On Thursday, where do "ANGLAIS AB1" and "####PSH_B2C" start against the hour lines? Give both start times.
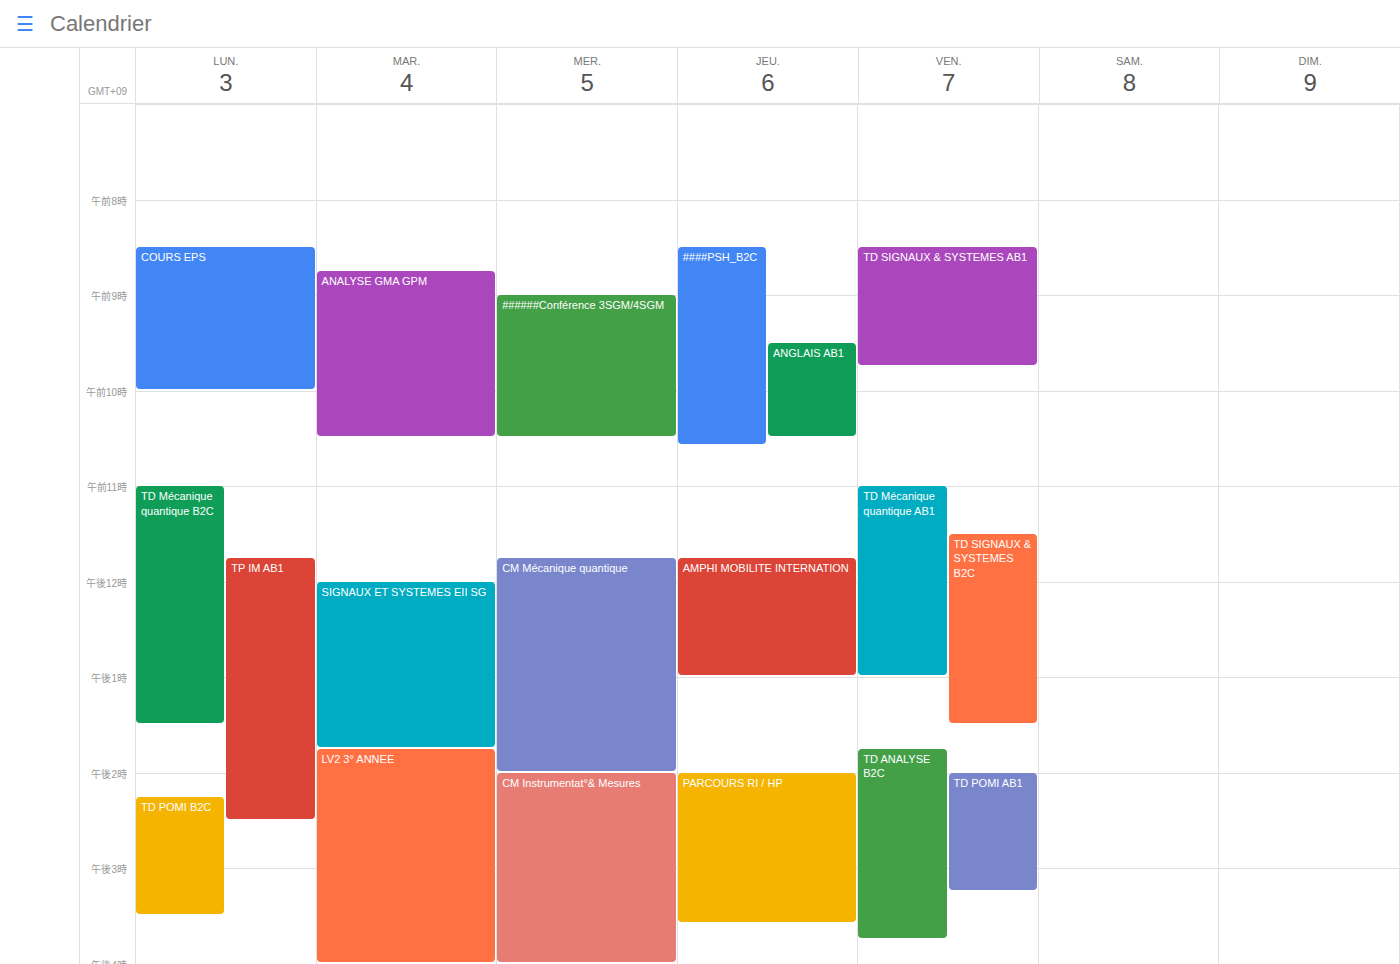
"ANGLAIS AB1": 9:30 AM, halfway between the 9 AM and 10 AM lines. "####PSH_B2C": 8:30 AM, halfway between the 8 AM and 9 AM lines.